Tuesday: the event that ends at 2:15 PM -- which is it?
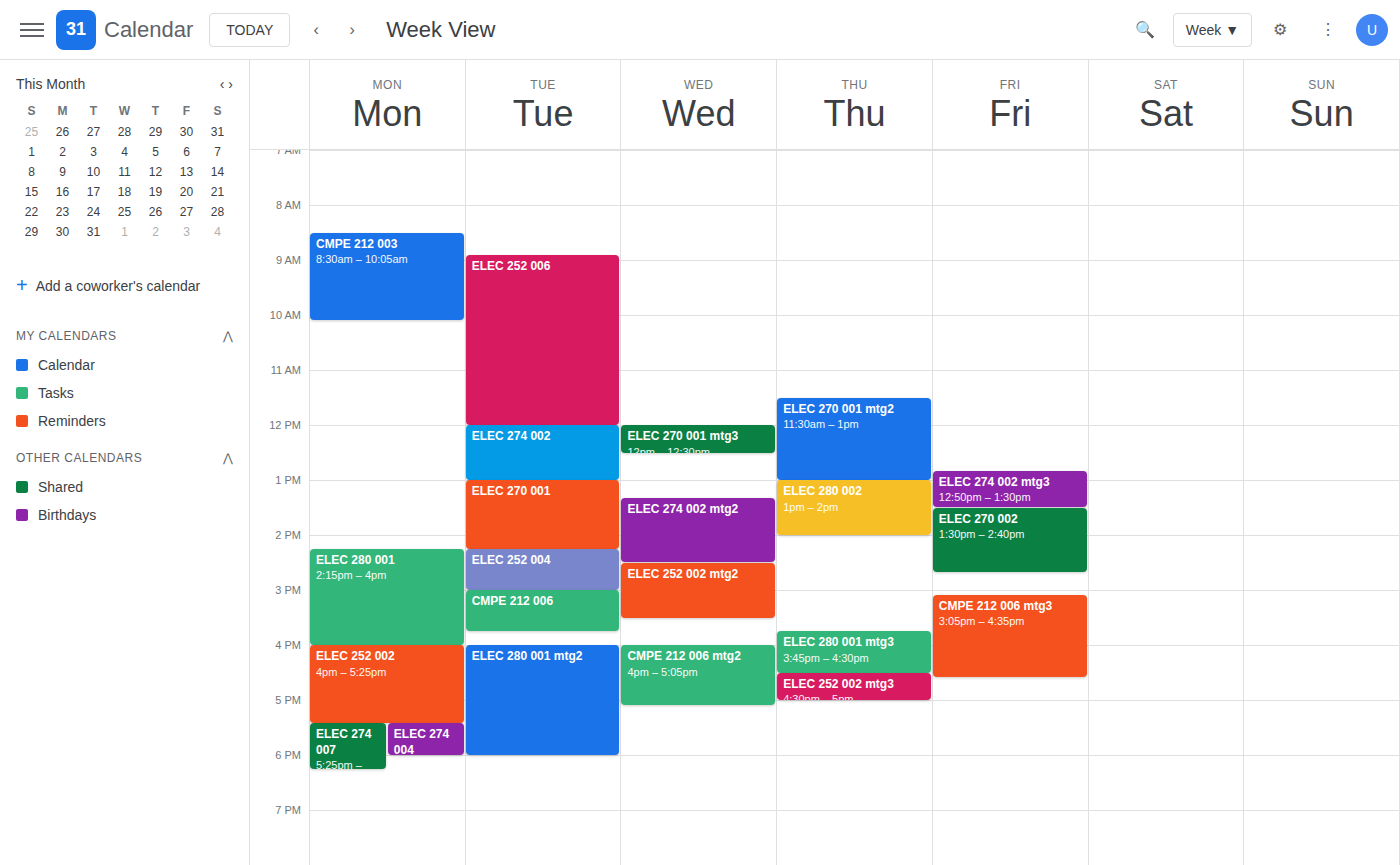
"ELEC 270 001"